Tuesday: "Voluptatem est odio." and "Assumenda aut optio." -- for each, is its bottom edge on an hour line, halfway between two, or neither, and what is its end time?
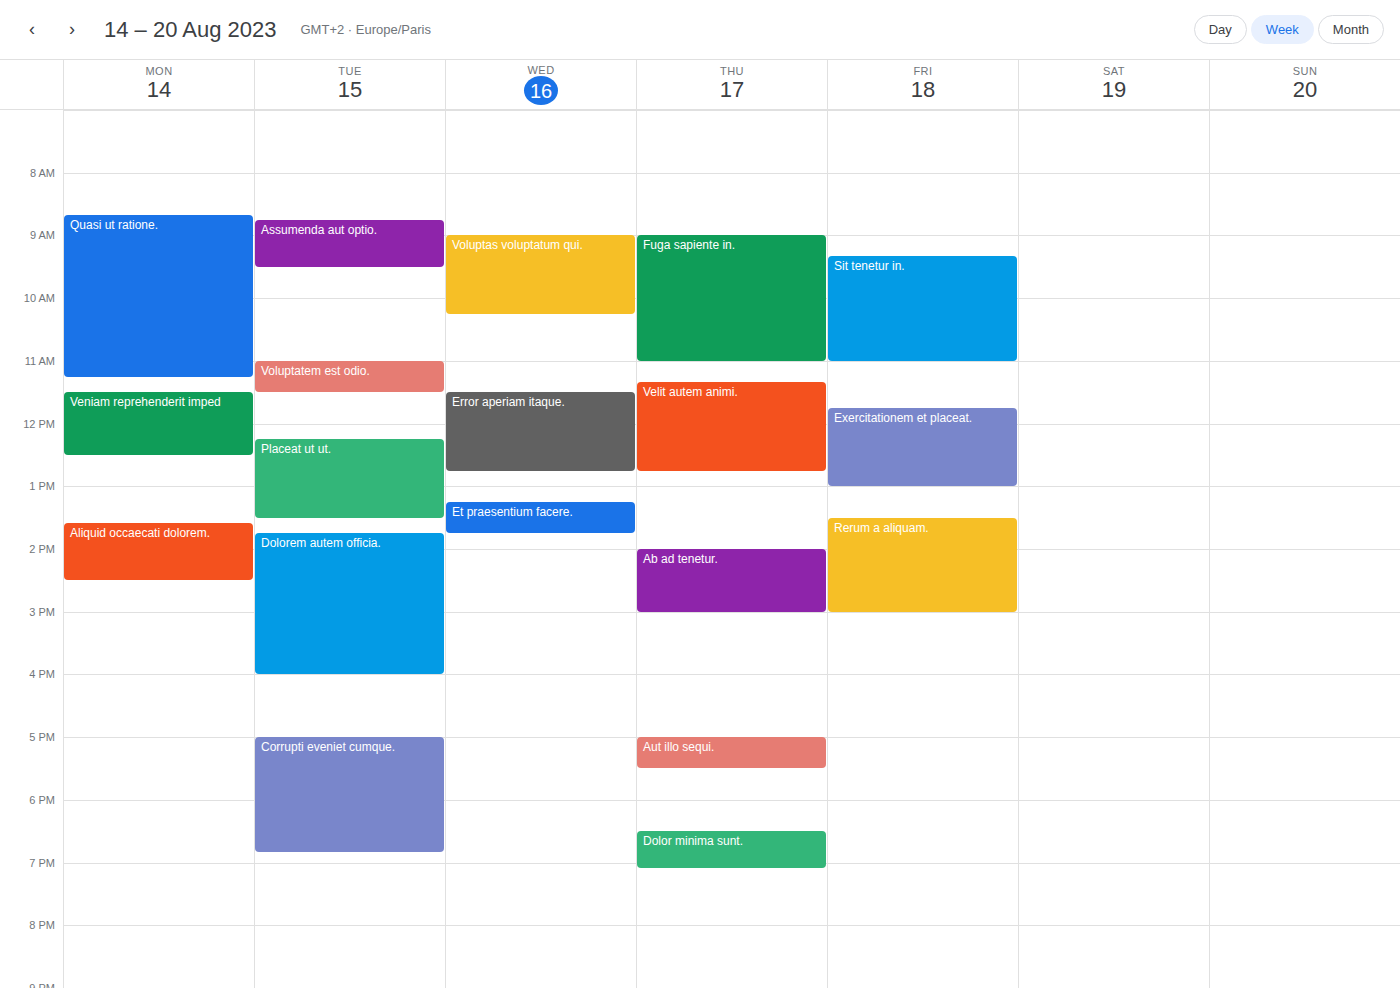
"Voluptatem est odio.": 11:30 AM, halfway between the 11 AM and 12 PM lines. "Assumenda aut optio.": 9:30 AM, halfway between the 9 AM and 10 AM lines.